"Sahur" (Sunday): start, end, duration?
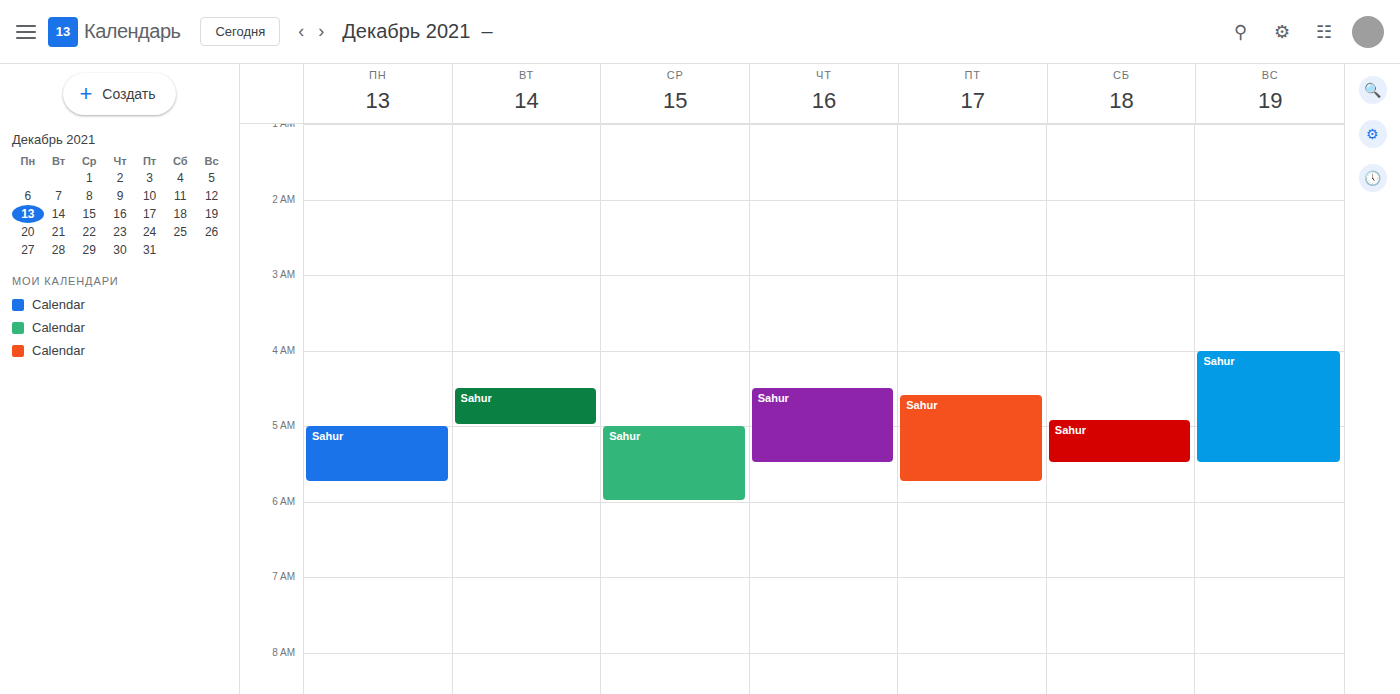
4:00 AM to 5:30 AM, 1 hour 30 minutes